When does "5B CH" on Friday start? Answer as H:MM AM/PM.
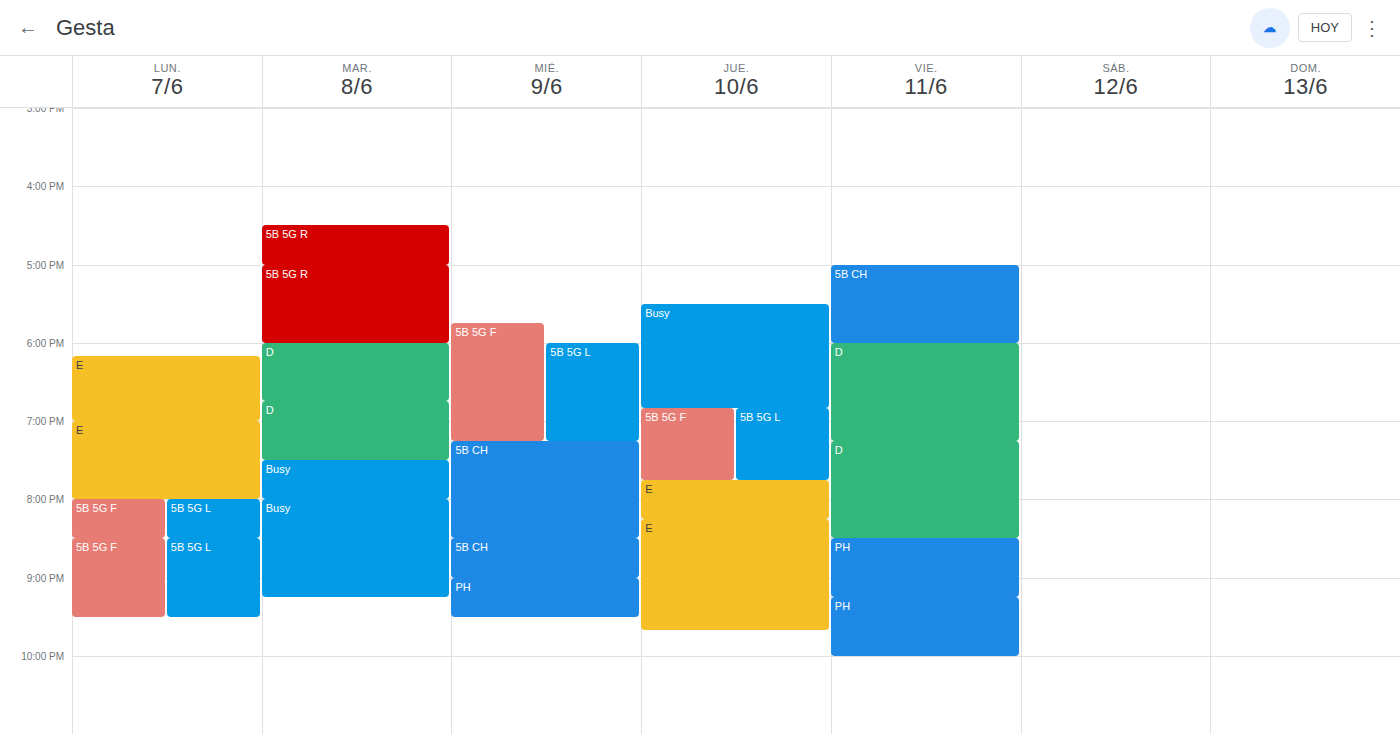
5:00 PM